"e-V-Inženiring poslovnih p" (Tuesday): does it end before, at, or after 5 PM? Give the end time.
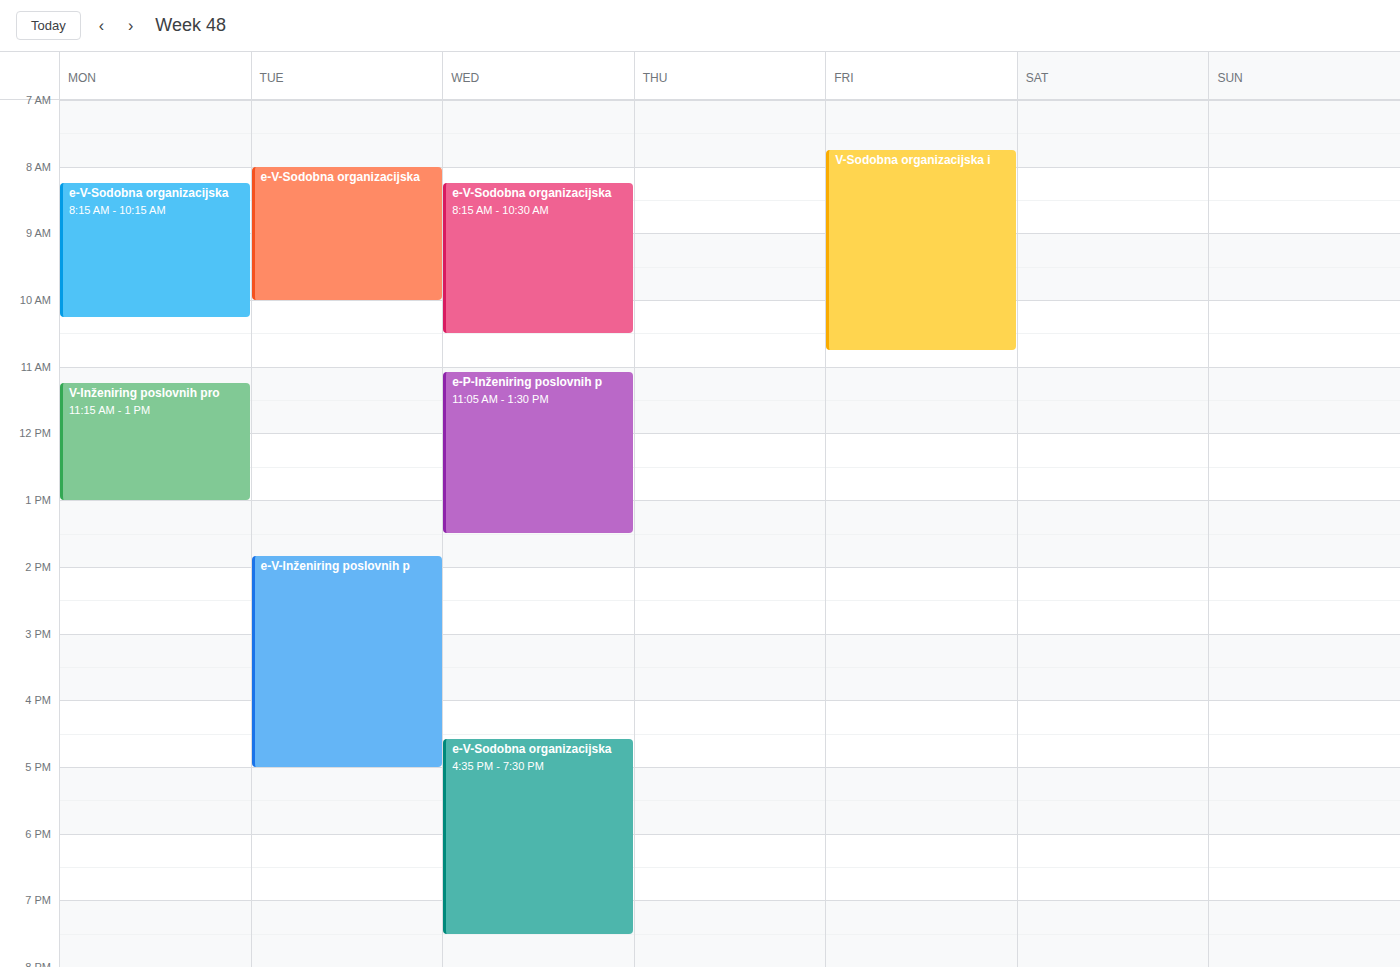
5:00 PM -- exactly at 5 PM, on the 5 PM line.